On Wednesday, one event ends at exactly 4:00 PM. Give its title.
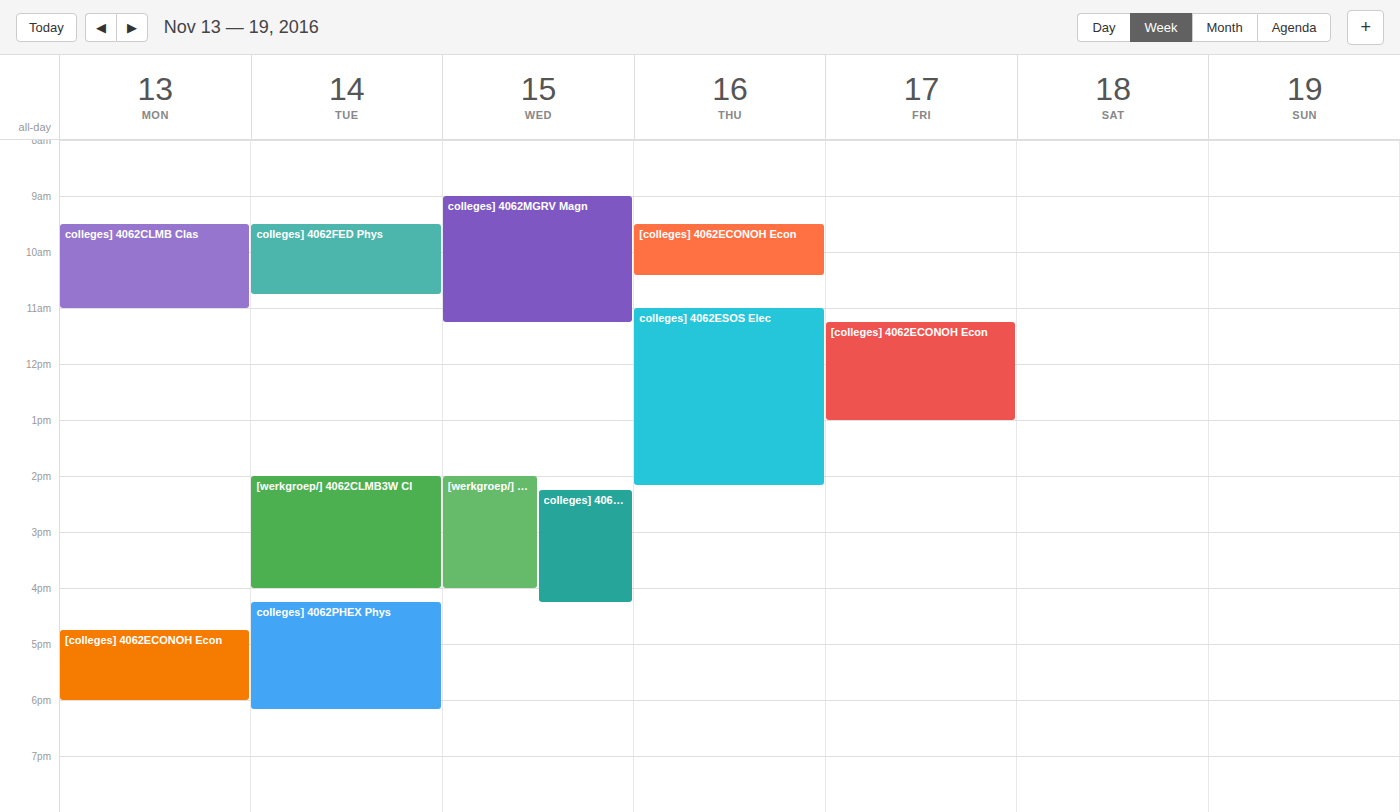
"[werkgroep/] 4062FLP26W Ph"